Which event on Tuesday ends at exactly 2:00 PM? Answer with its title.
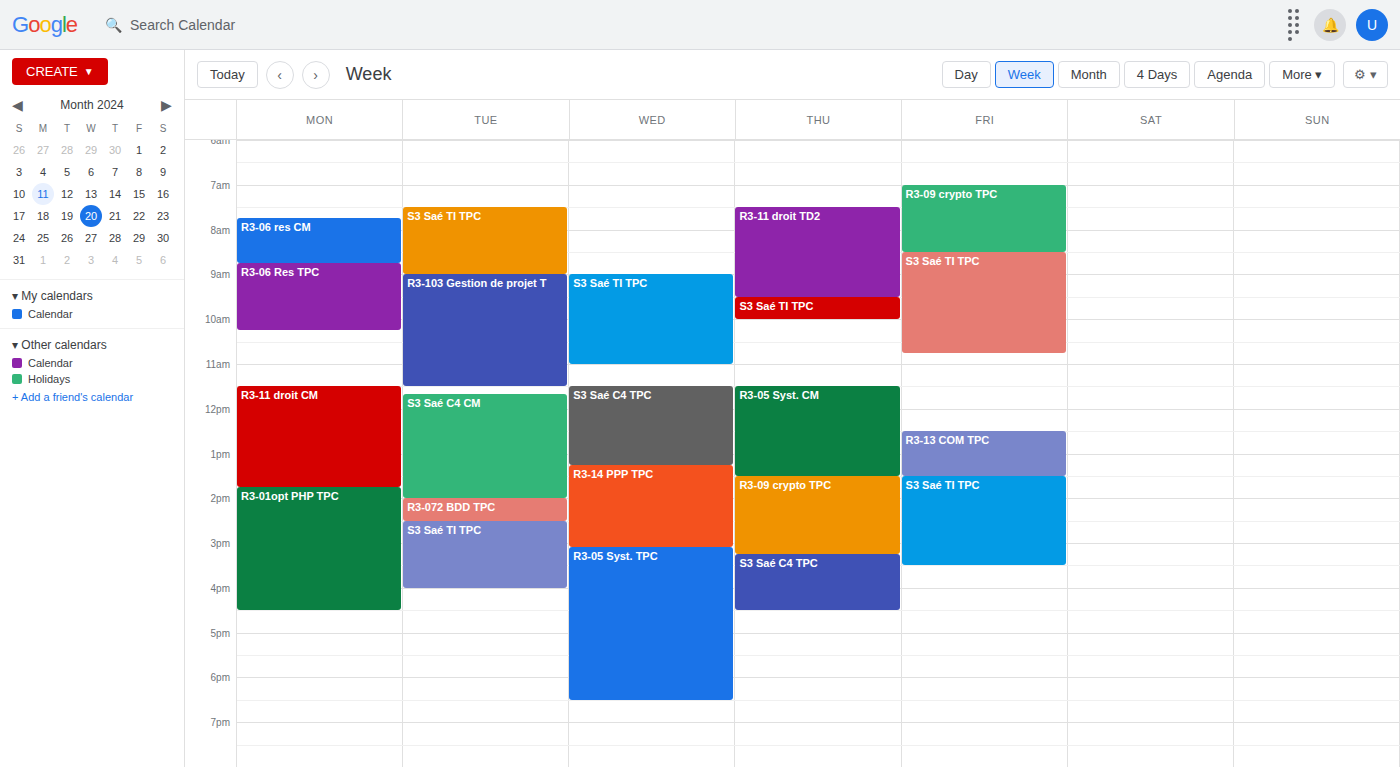
"S3 Saé C4 CM"